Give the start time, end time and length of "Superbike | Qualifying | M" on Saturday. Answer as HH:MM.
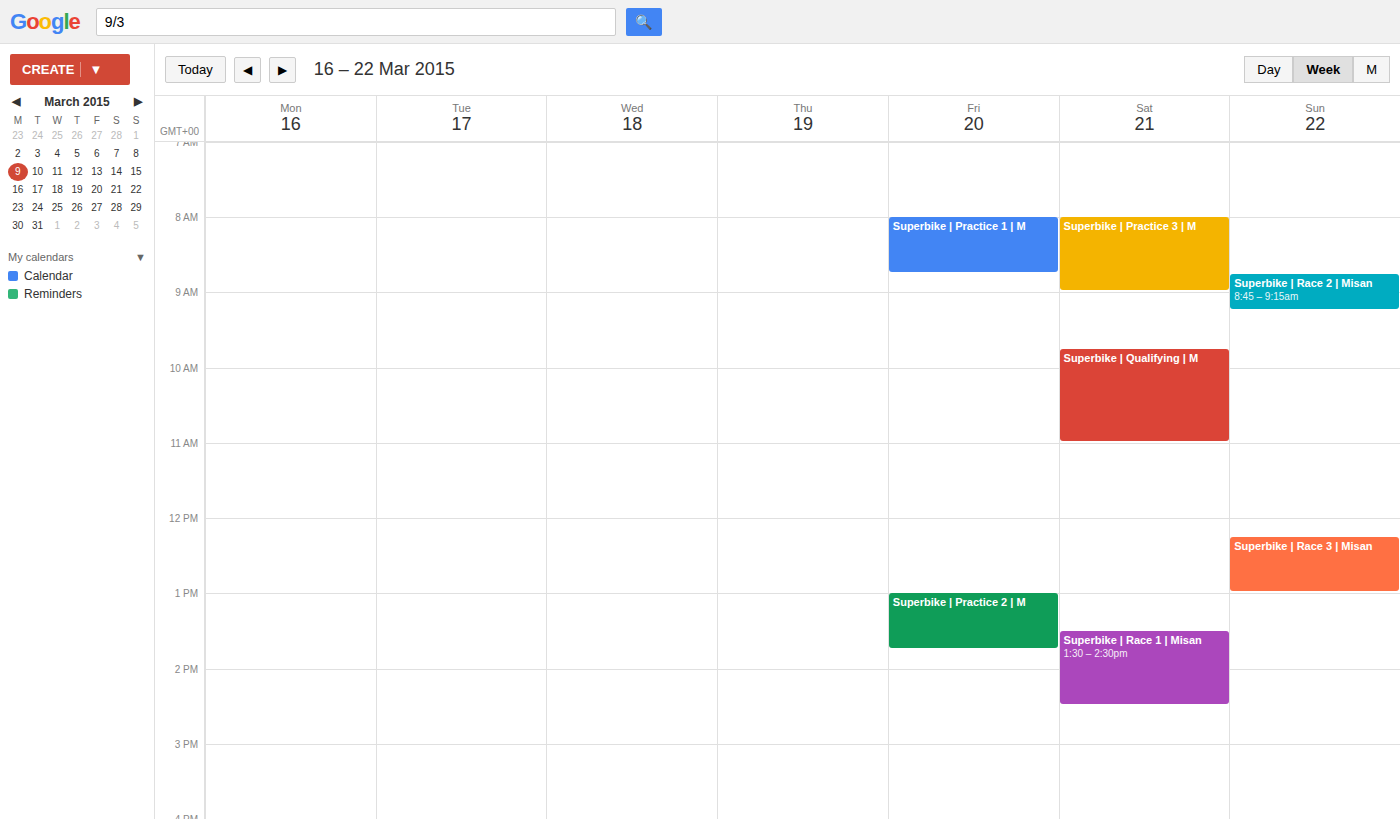
09:45 to 11:00, 1 hour 15 minutes